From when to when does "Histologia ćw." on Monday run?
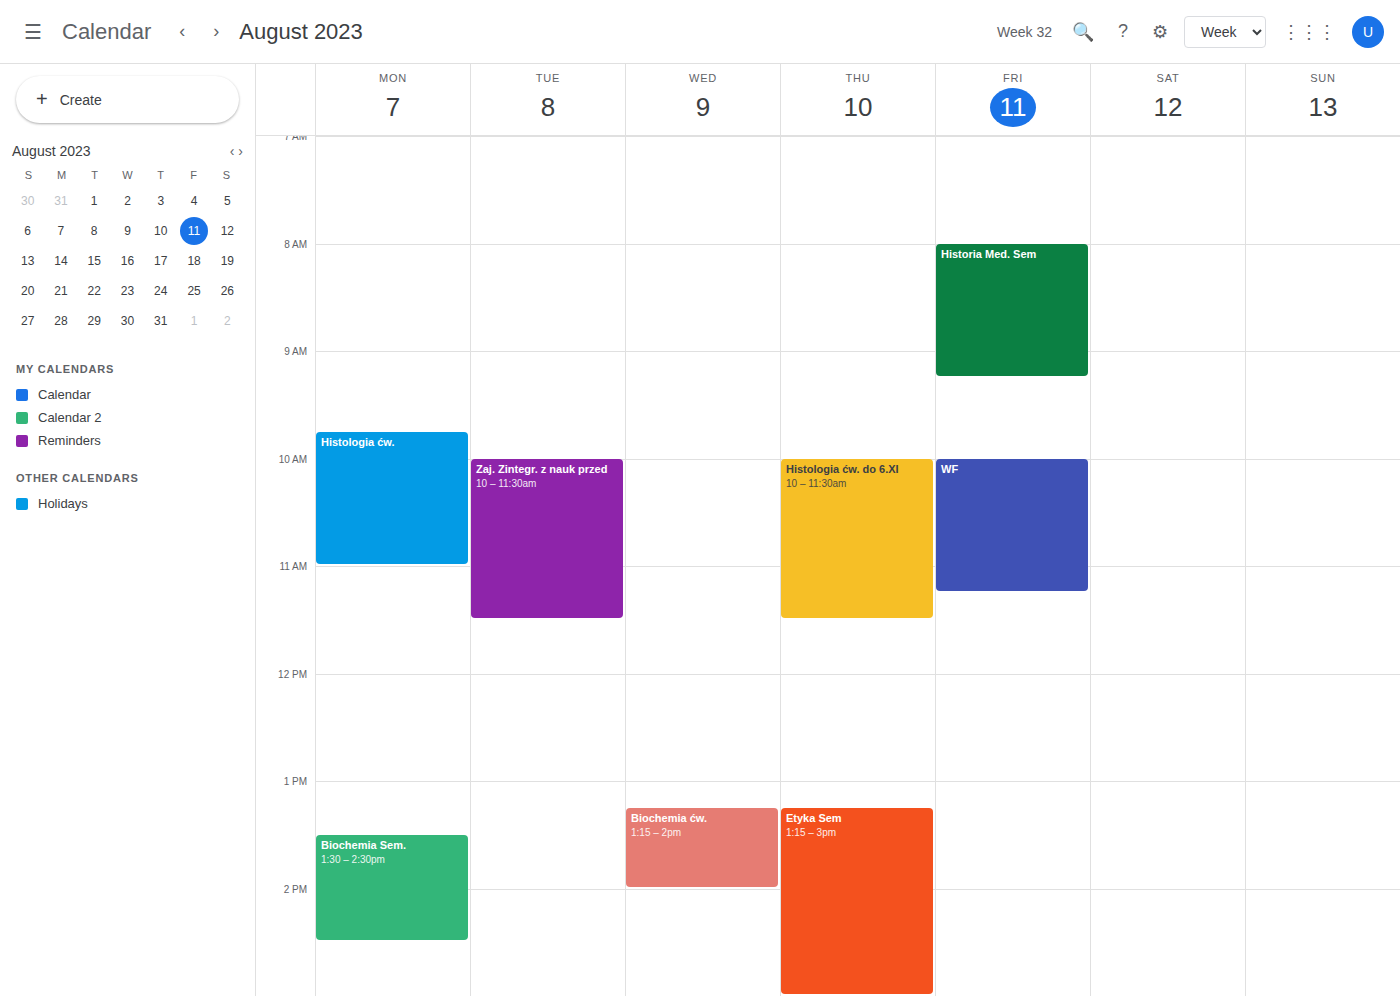
9:45 AM to 11:00 AM